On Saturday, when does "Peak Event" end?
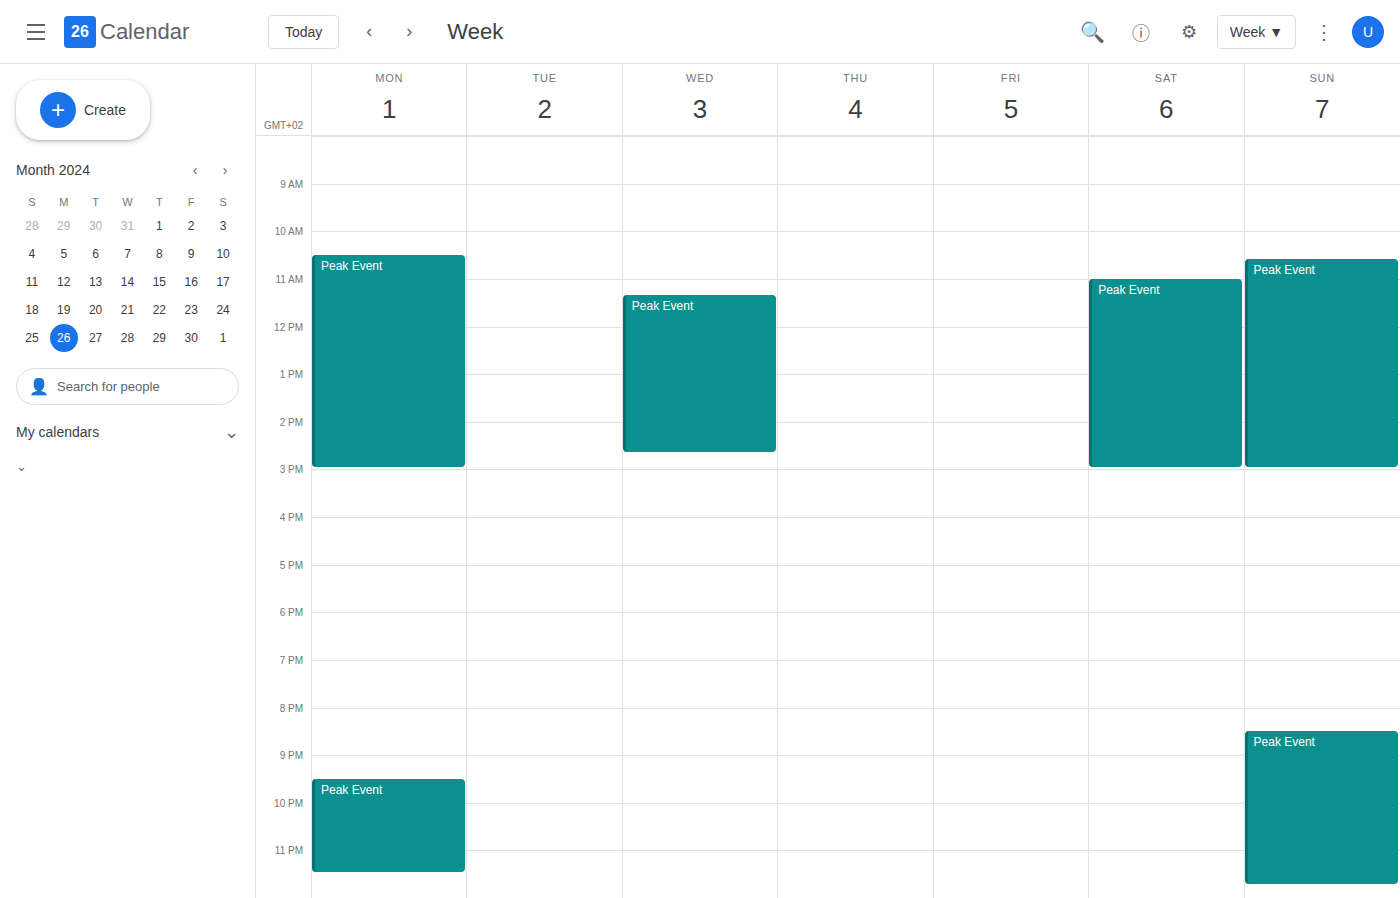
15:00